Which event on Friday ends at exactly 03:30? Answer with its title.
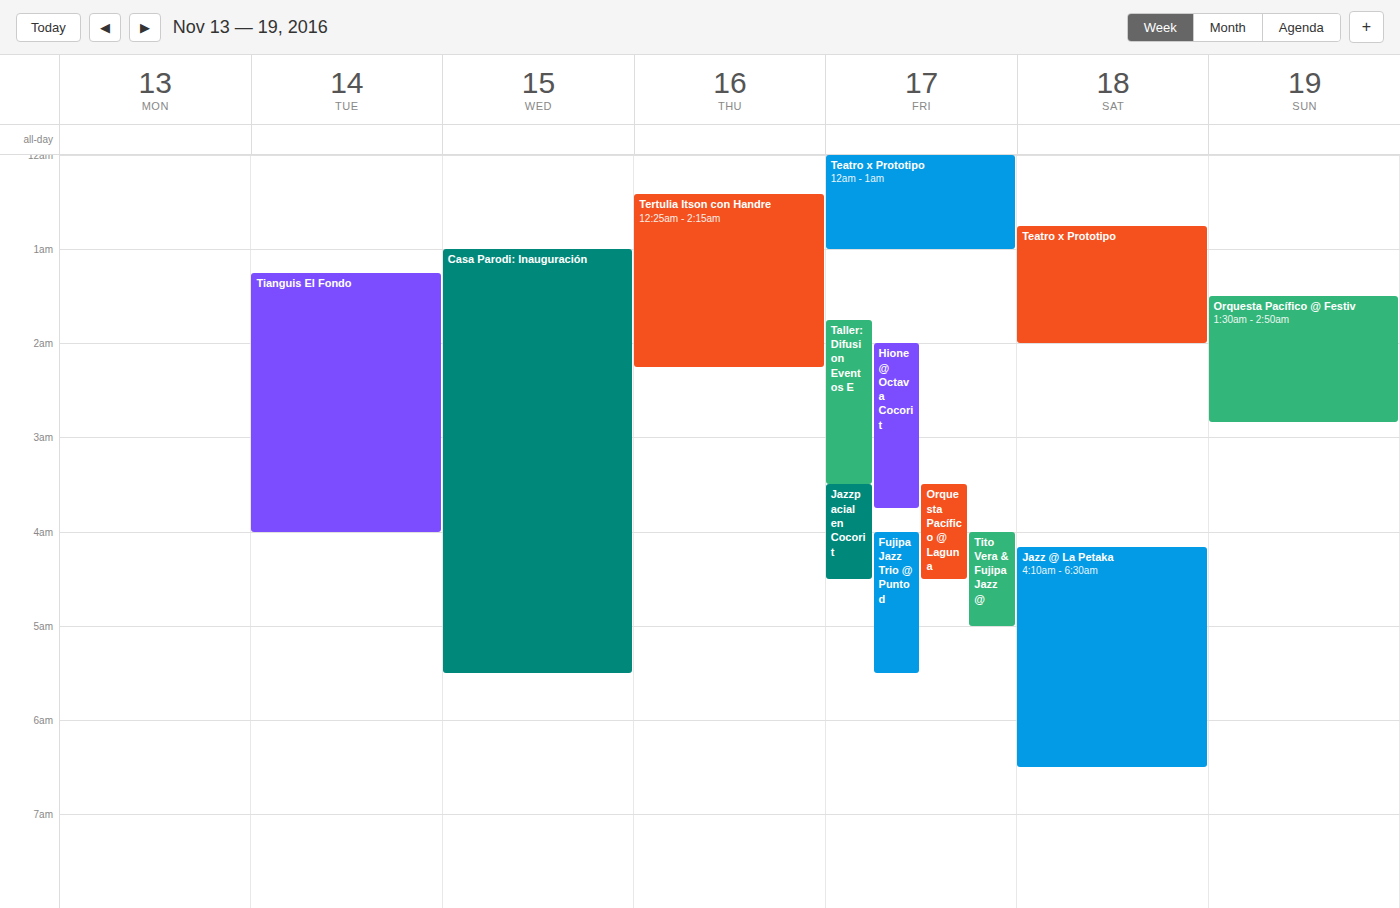
"Taller: Difusion Eventos E"